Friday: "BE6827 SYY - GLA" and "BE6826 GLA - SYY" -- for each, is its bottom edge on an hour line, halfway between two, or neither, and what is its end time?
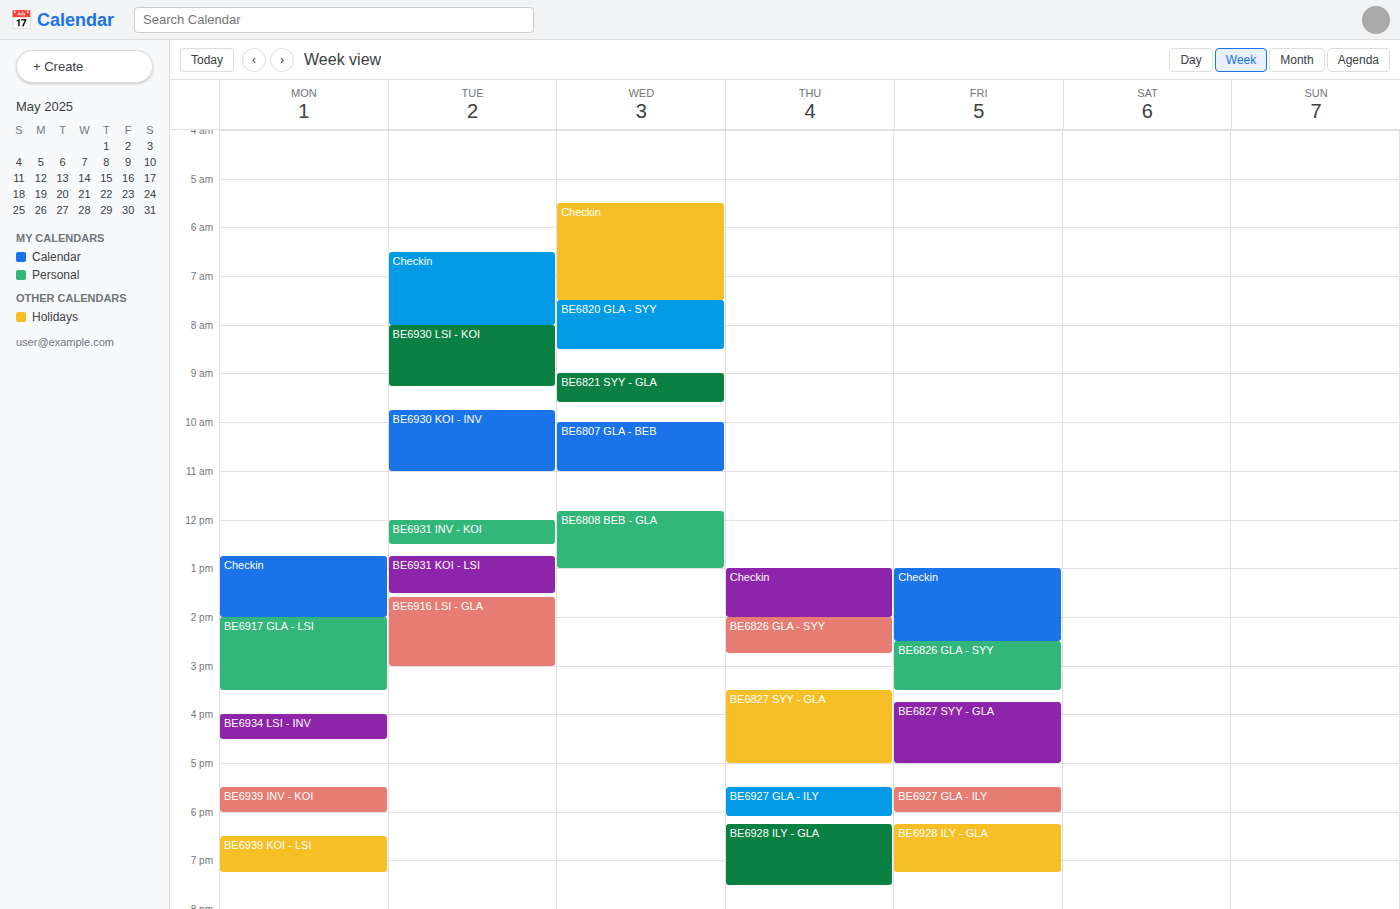
"BE6827 SYY - GLA": 5:00 PM, exactly on the 5 PM line. "BE6826 GLA - SYY": 3:30 PM, halfway between the 3 PM and 4 PM lines.